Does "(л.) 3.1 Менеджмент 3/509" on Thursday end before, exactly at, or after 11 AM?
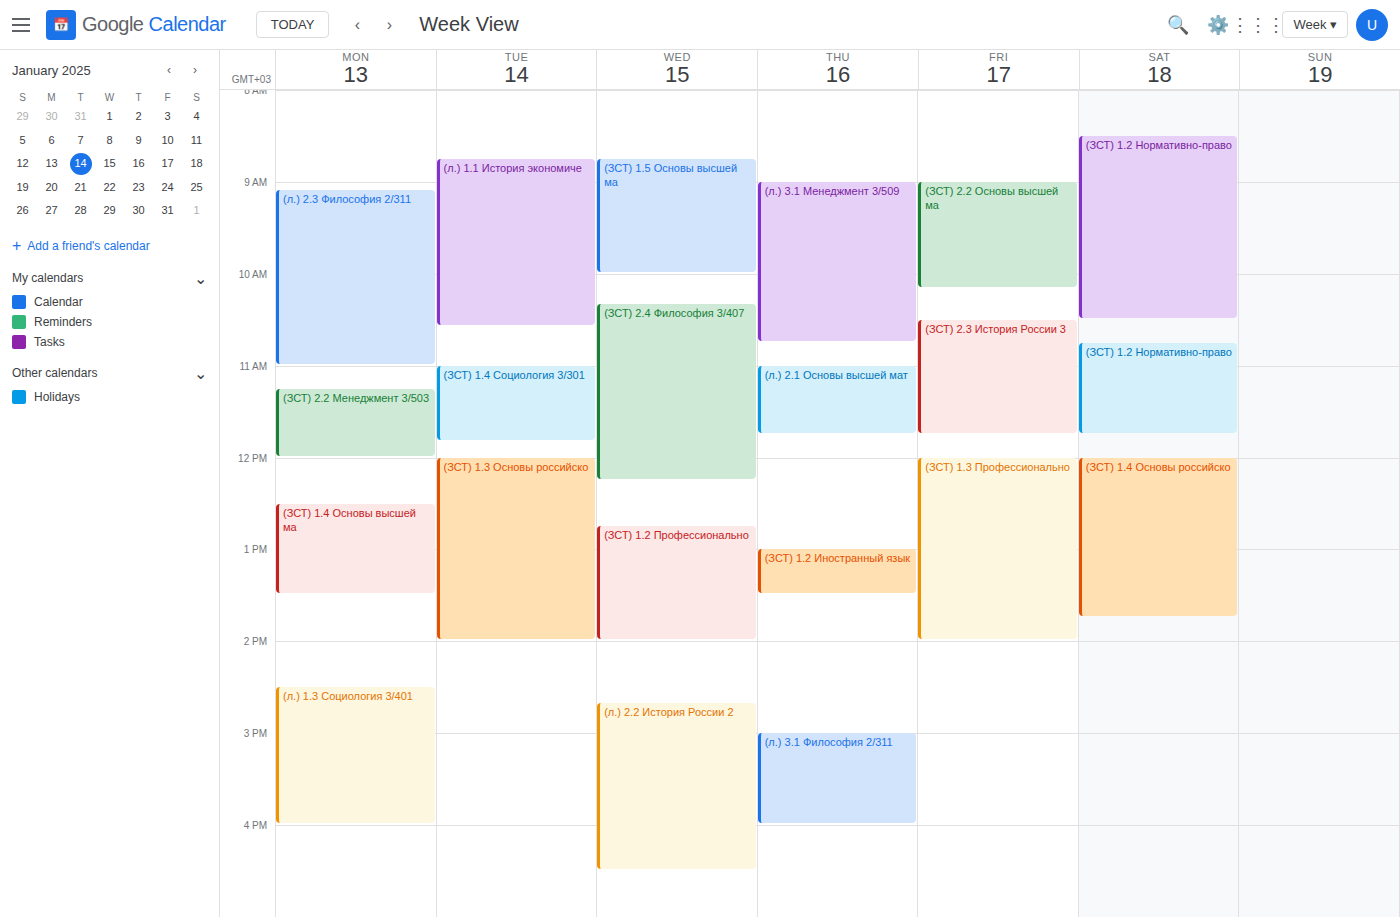
10:45 AM -- before 11 AM, 15 minutes above the 11 AM line.